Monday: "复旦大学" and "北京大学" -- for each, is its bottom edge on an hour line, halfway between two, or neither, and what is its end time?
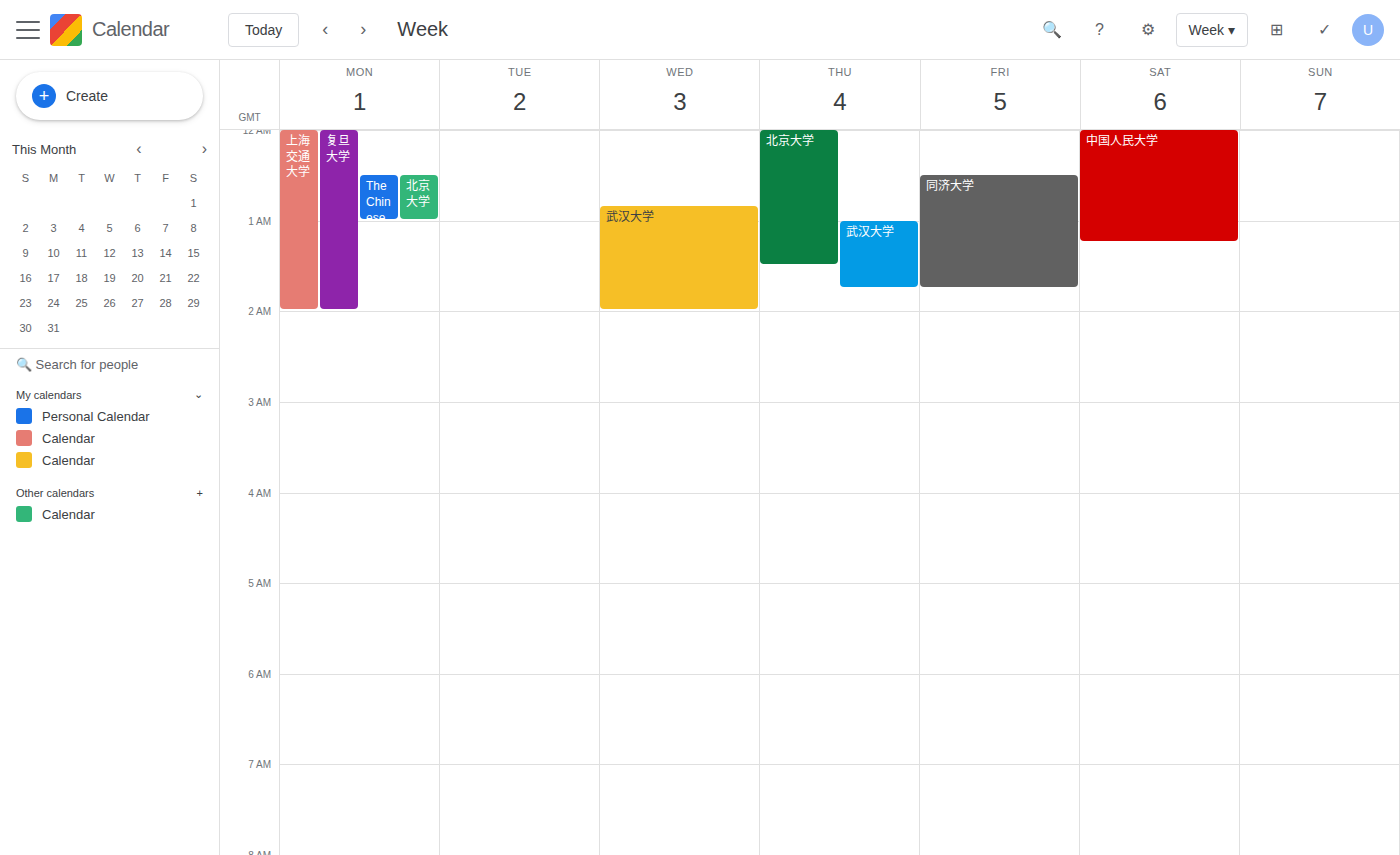
"复旦大学": 2:00 AM, exactly on the 2 AM line. "北京大学": 1:00 AM, exactly on the 1 AM line.